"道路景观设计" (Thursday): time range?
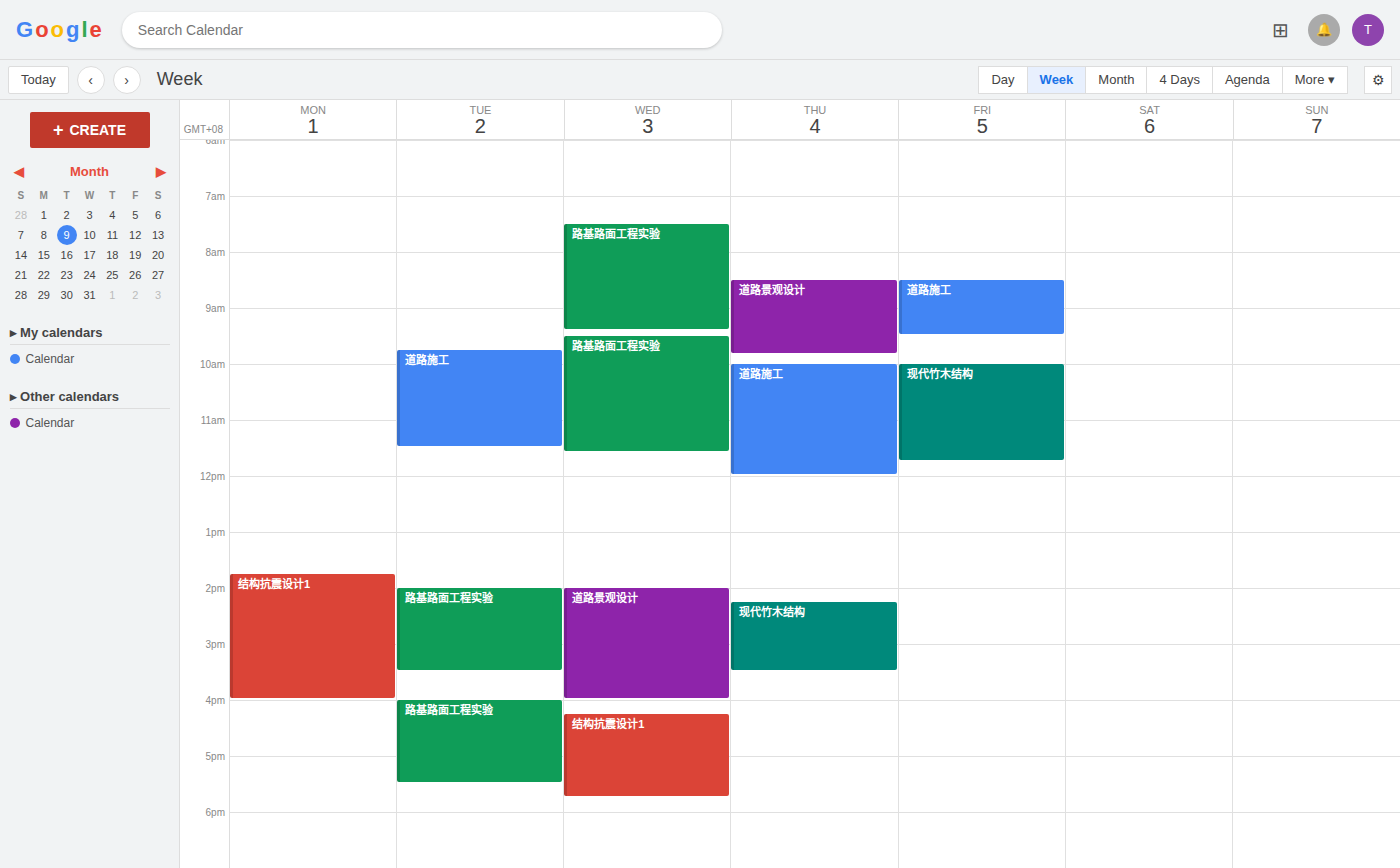
8:30 AM to 9:50 AM